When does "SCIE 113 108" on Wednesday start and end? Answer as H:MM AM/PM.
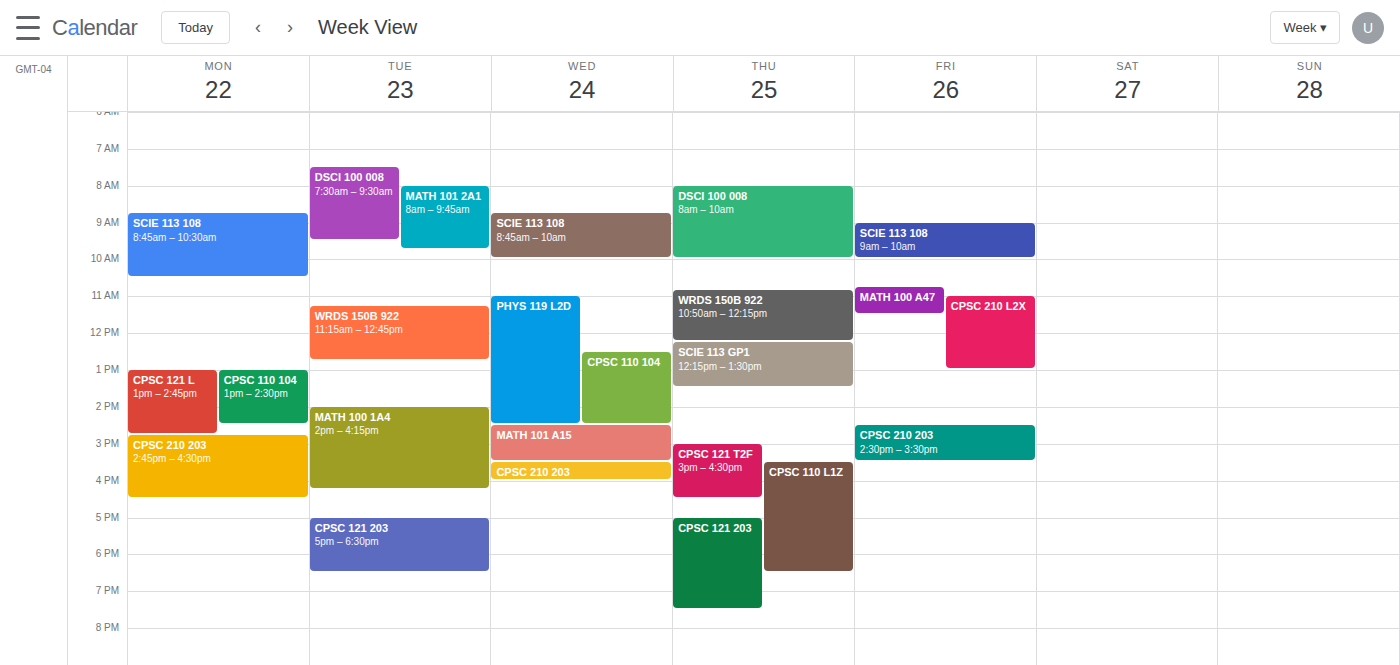
8:45 AM to 10:00 AM